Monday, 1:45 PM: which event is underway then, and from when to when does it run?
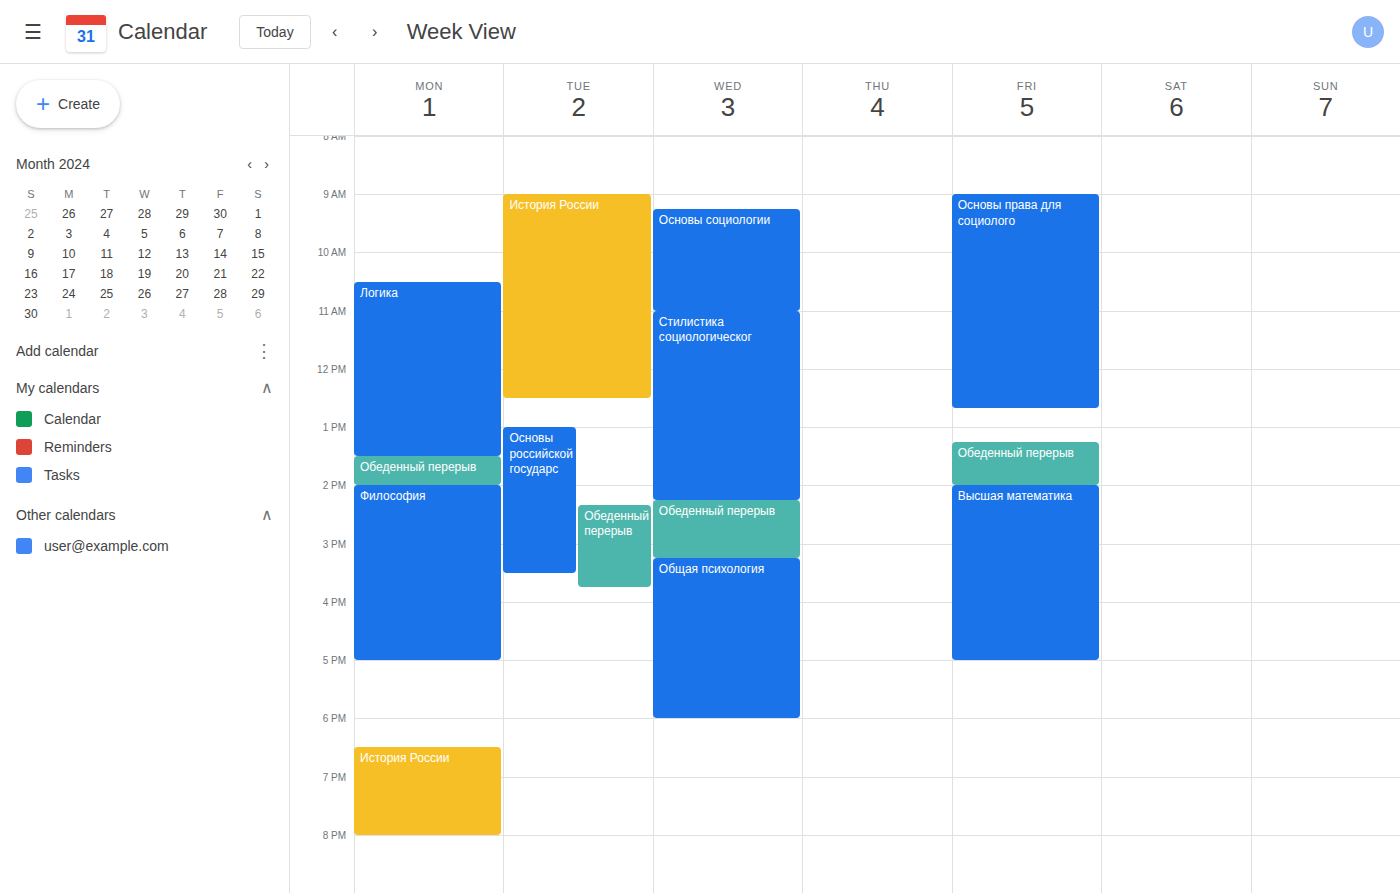
"Обеденный перерыв", 1:30 PM to 2:00 PM